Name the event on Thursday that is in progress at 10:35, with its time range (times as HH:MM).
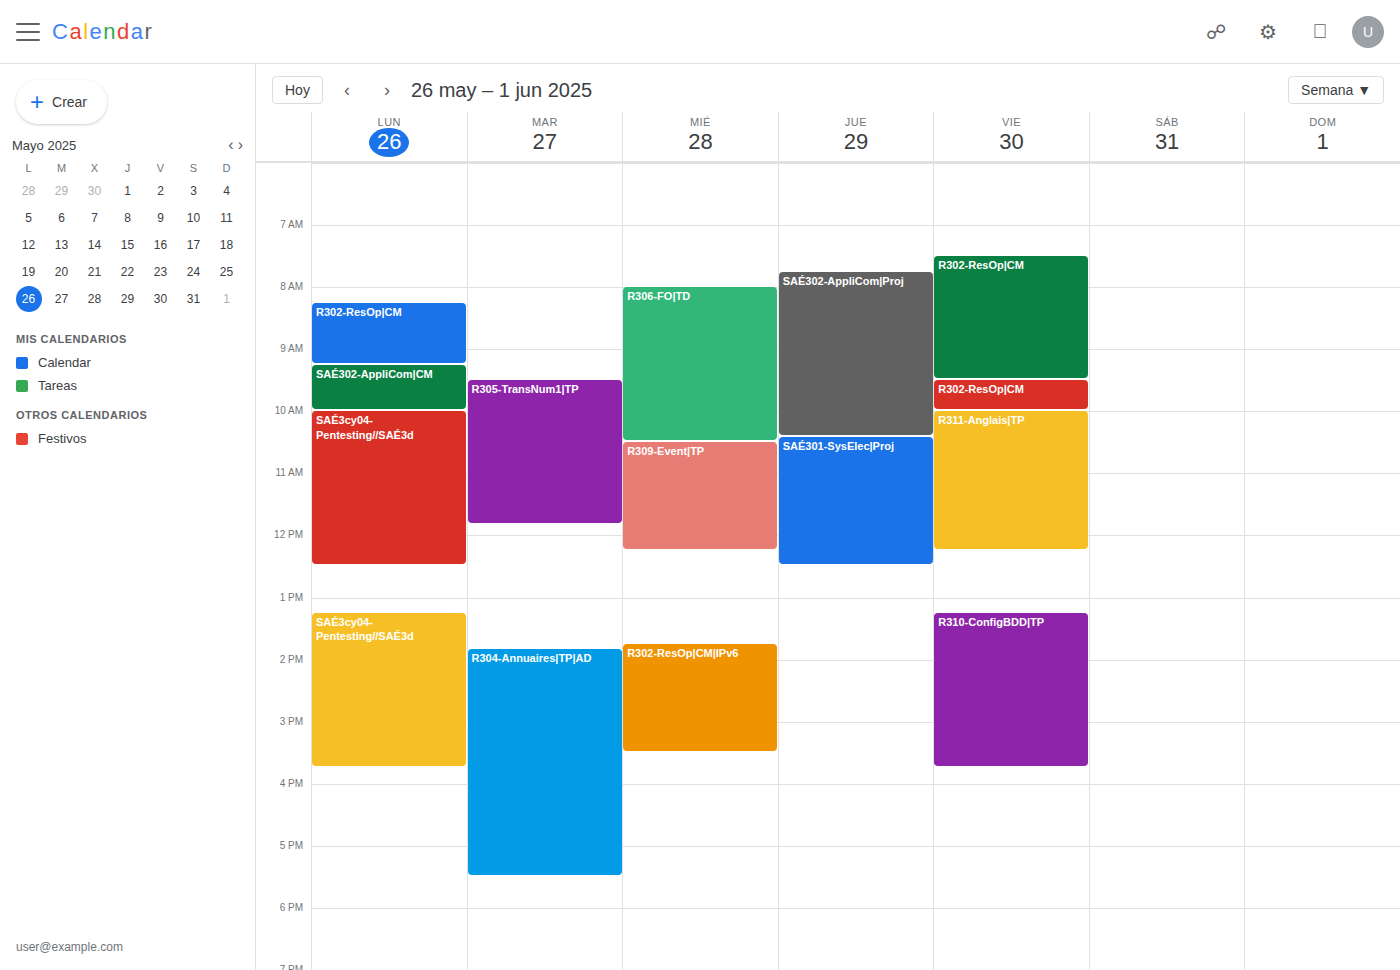
"SAÉ301-SysElec|Proj", 10:25 to 12:30